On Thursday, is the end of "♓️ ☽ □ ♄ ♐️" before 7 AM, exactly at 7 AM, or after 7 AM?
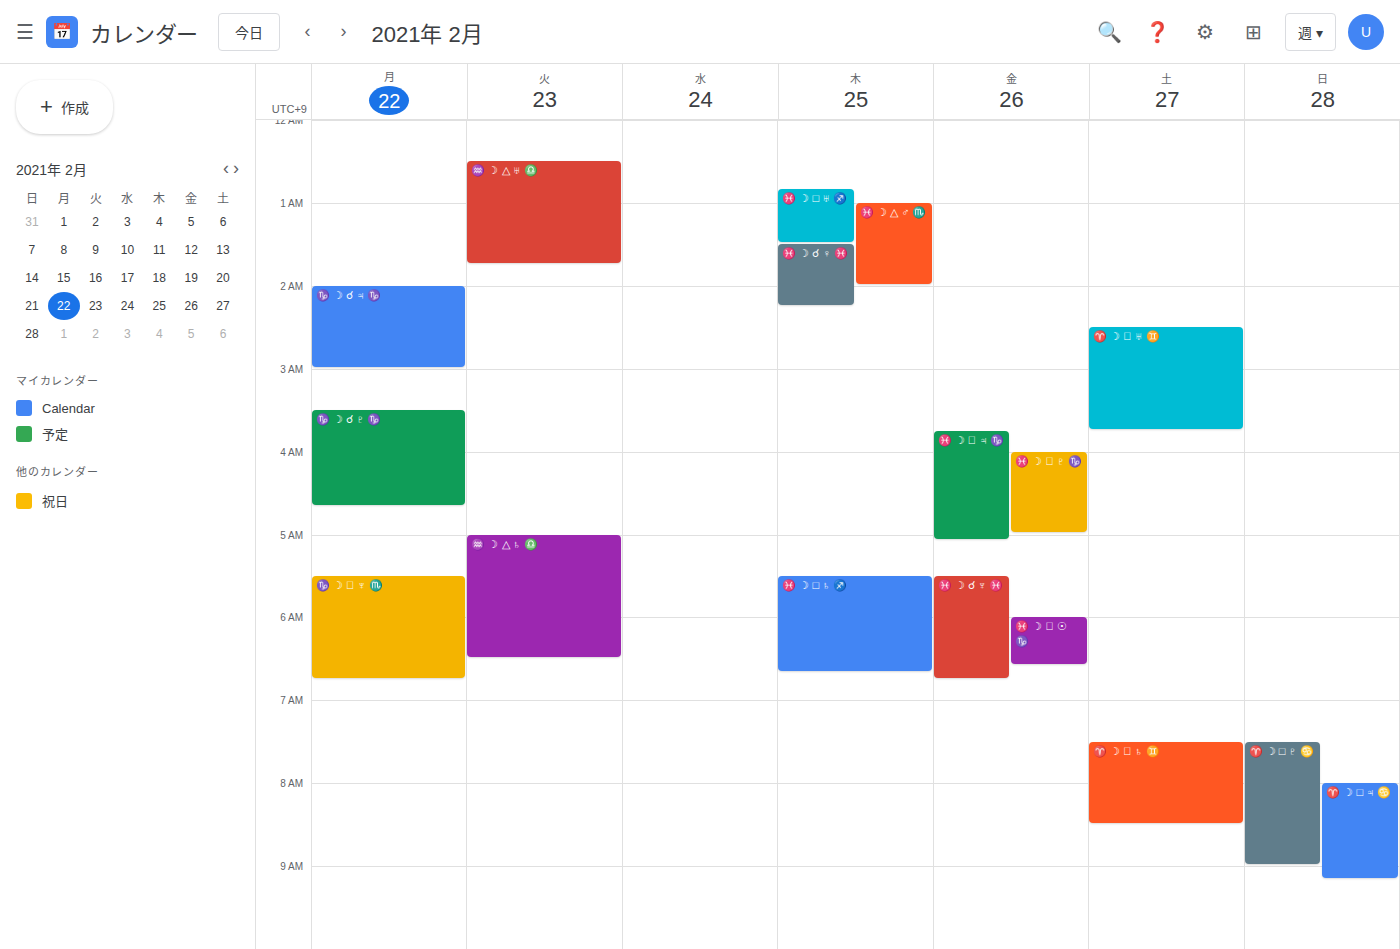
6:40 AM -- before 7 AM, 20 minutes above the 7 AM line.